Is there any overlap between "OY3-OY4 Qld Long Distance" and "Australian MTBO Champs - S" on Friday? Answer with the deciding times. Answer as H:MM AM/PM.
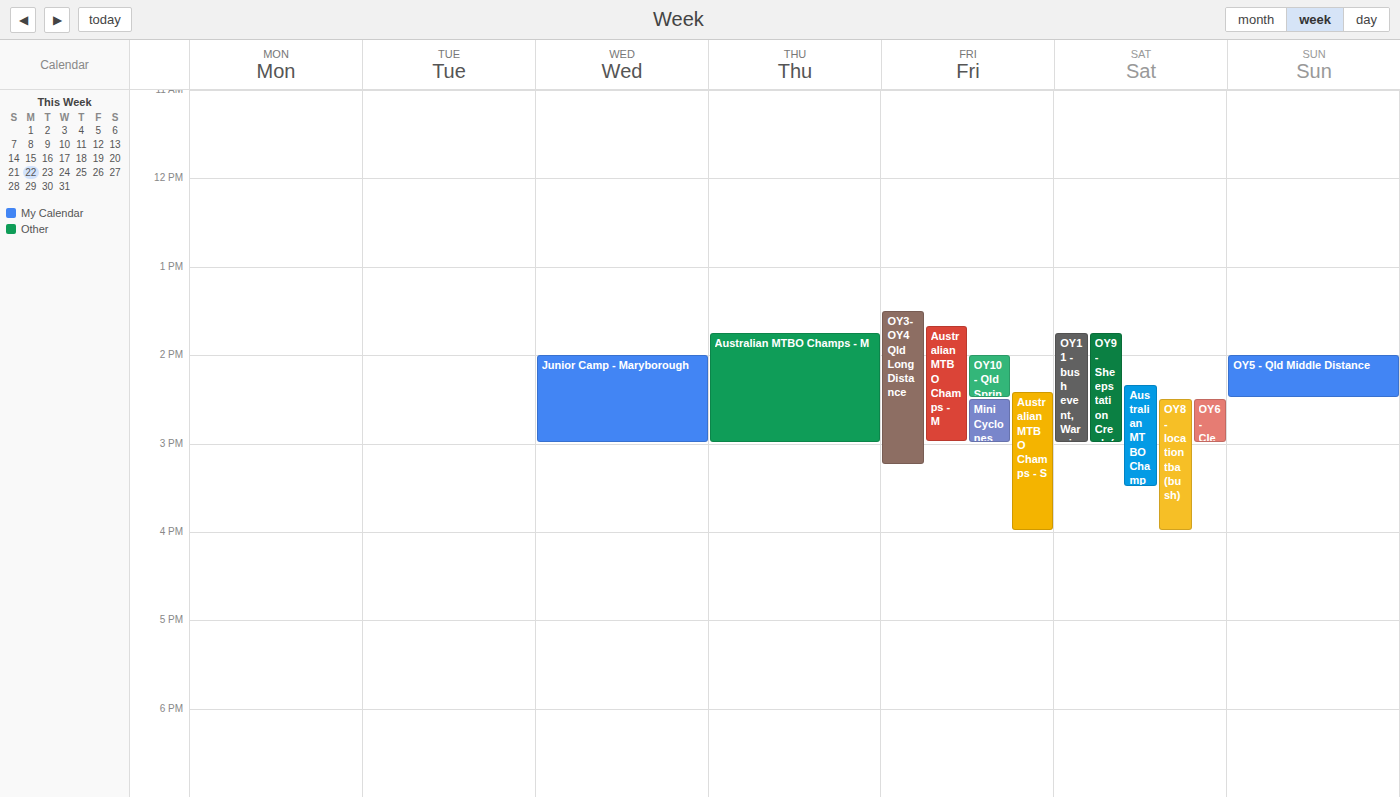
"Australian MTBO Champs - S" starts at 2:25 PM, before "OY3-OY4 Qld Long Distance" ends at 3:15 PM -- they overlap.